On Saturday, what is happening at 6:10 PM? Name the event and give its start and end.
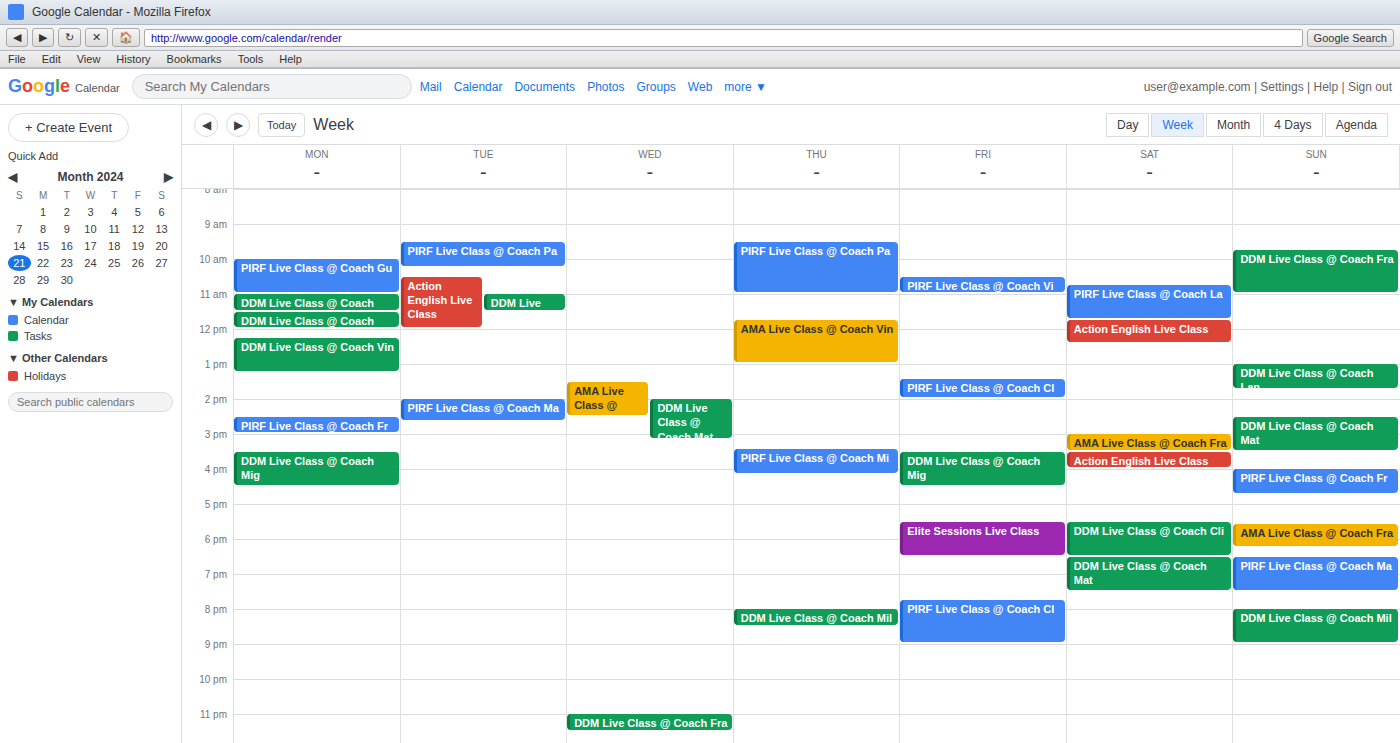
"DDM Live Class @ Coach Cli", 5:30 PM to 6:30 PM